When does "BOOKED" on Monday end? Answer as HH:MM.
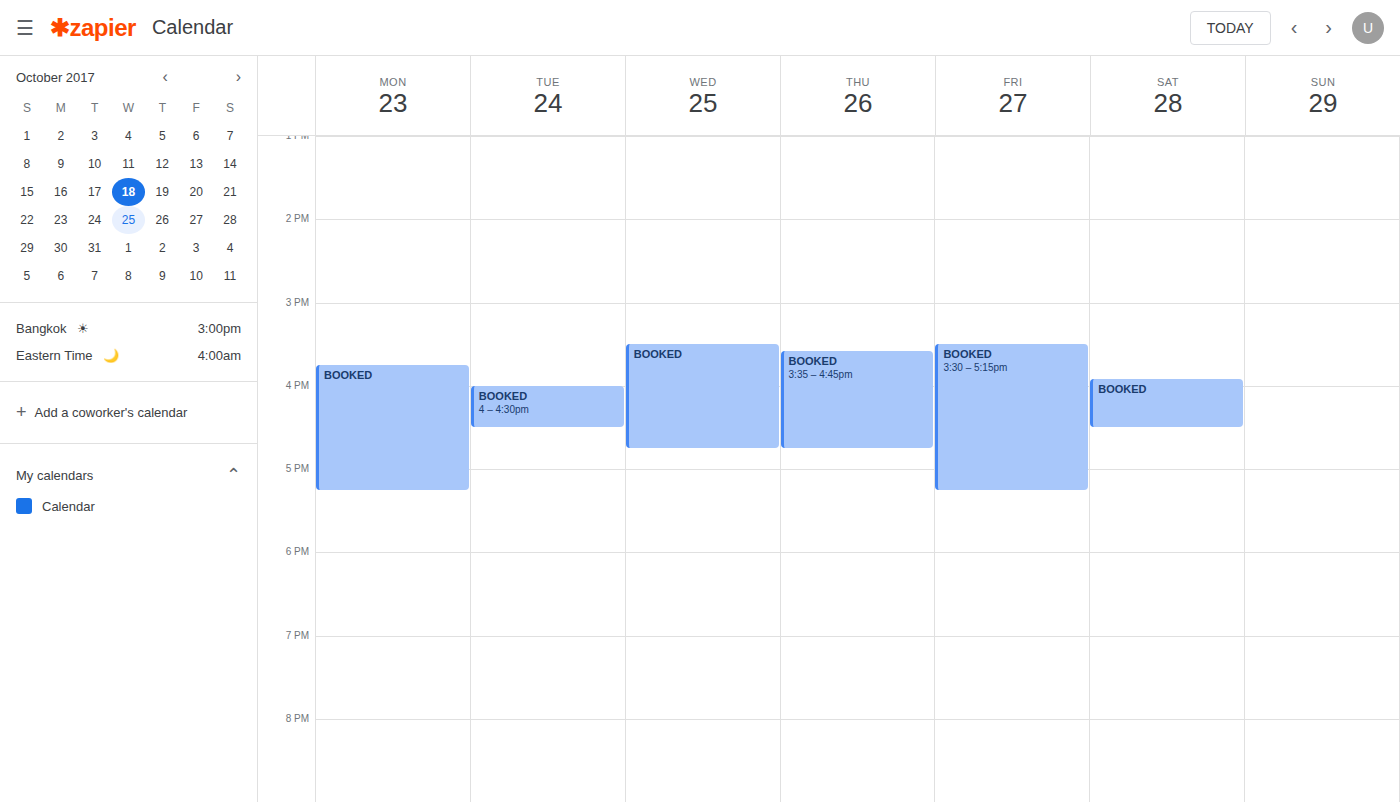
17:15